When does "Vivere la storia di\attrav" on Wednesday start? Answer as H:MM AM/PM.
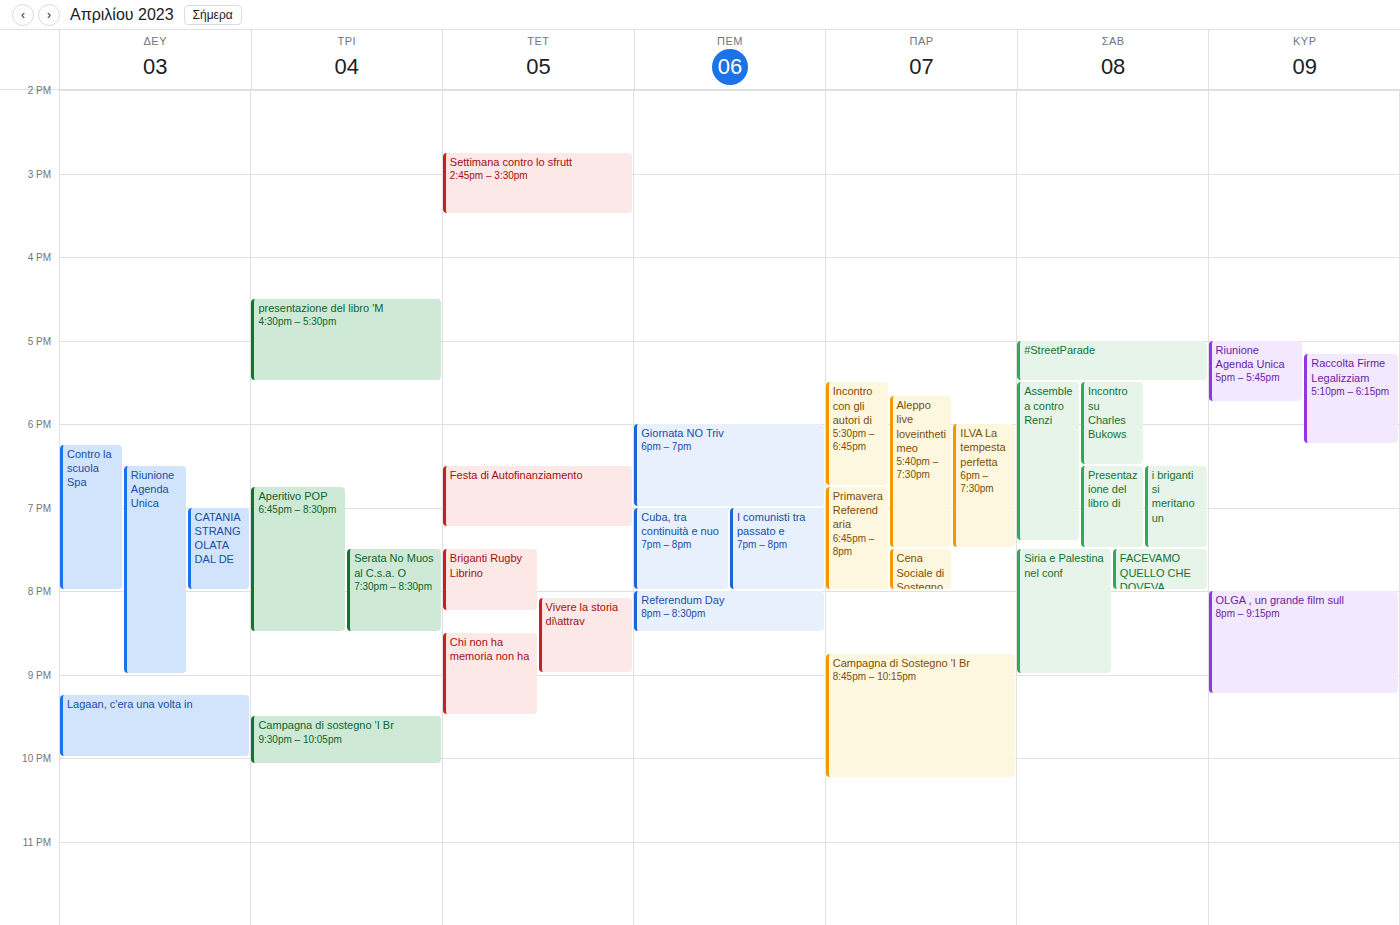
8:05 PM